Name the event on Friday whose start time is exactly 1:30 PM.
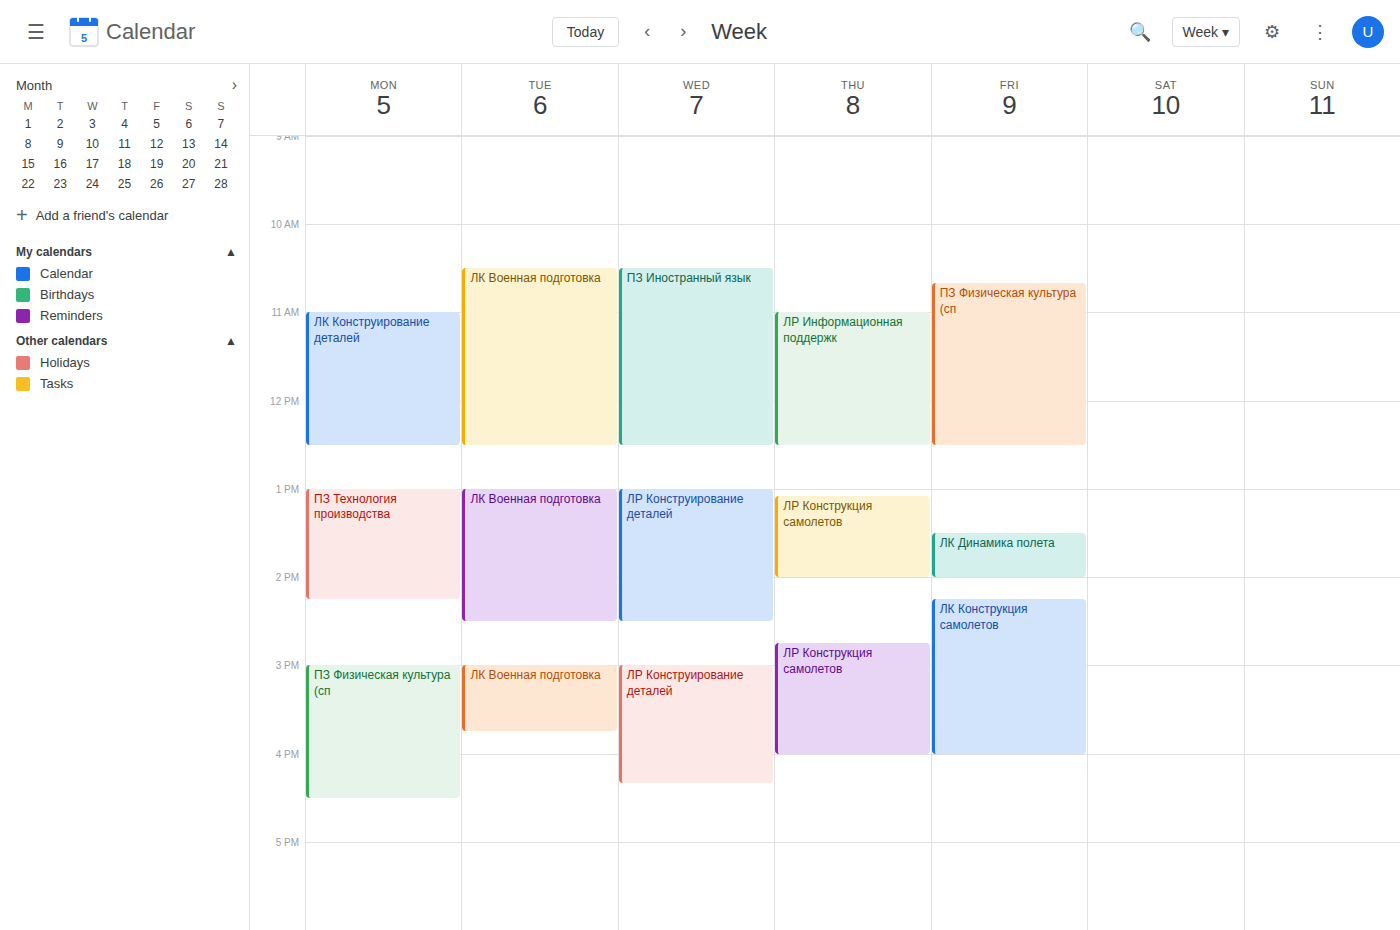
"ЛК Динамика полета"